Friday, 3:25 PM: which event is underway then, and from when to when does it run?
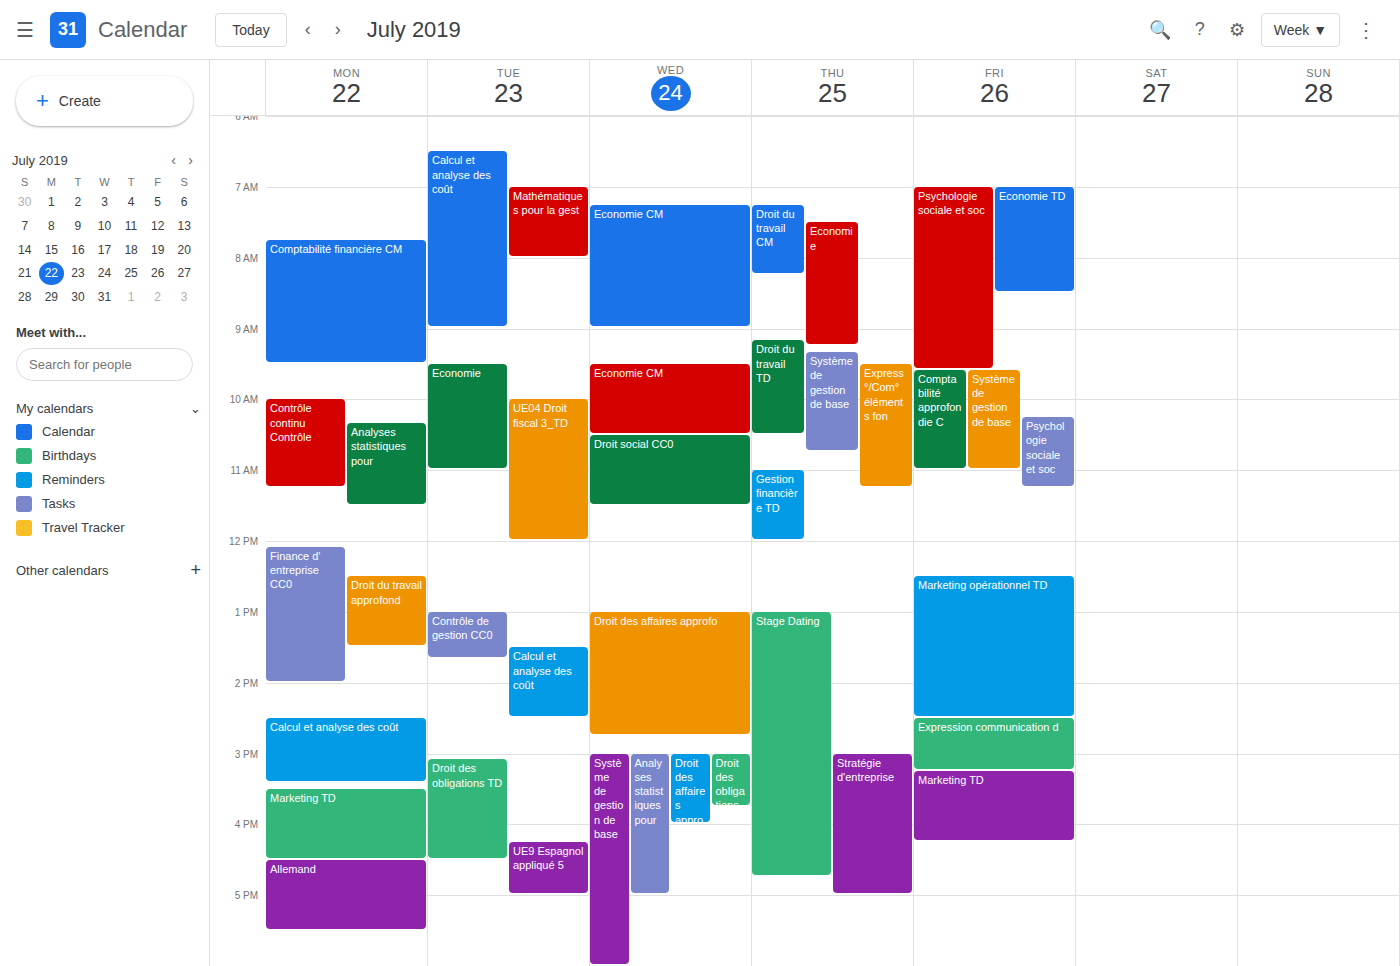
"Marketing TD", 3:15 PM to 4:15 PM